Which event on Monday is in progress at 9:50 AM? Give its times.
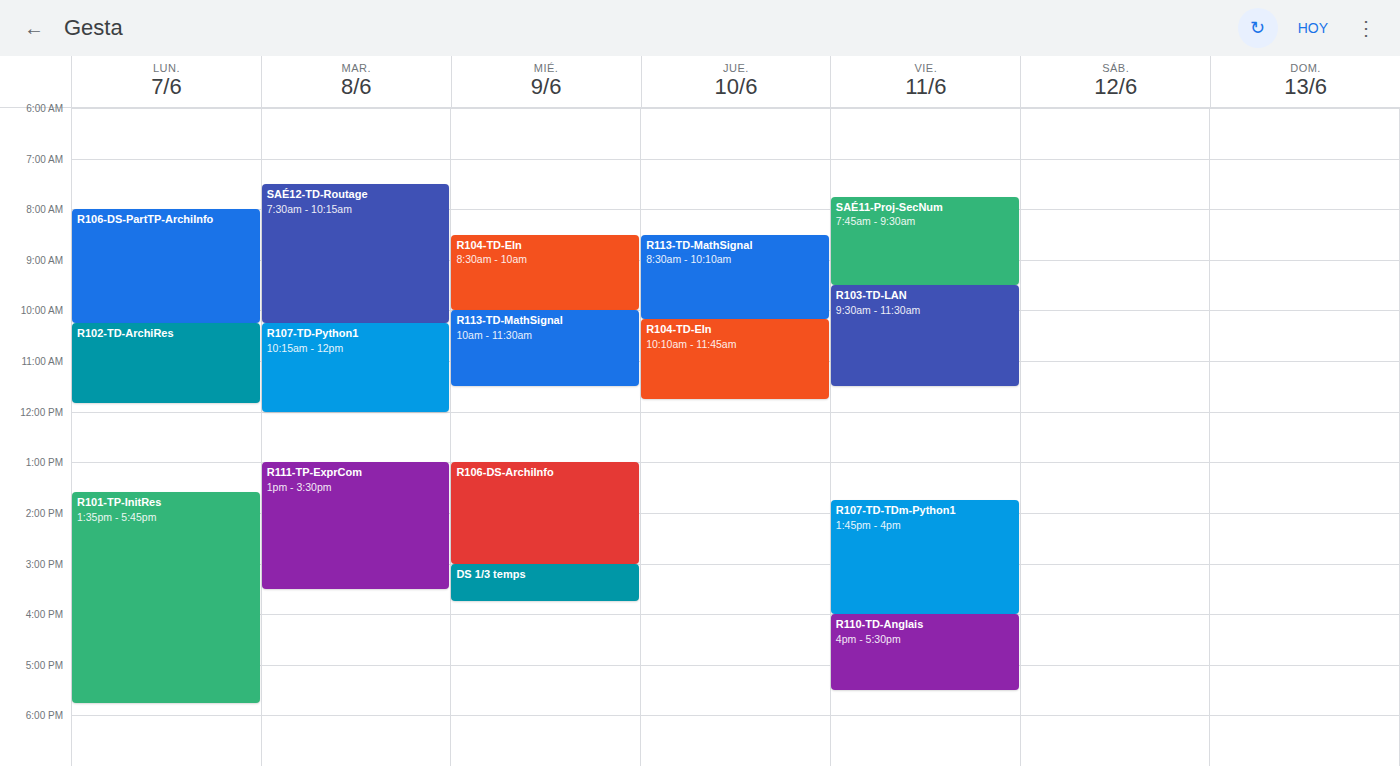
"R106-DS-PartTP-ArchiInfo", 8:00 AM to 10:15 AM